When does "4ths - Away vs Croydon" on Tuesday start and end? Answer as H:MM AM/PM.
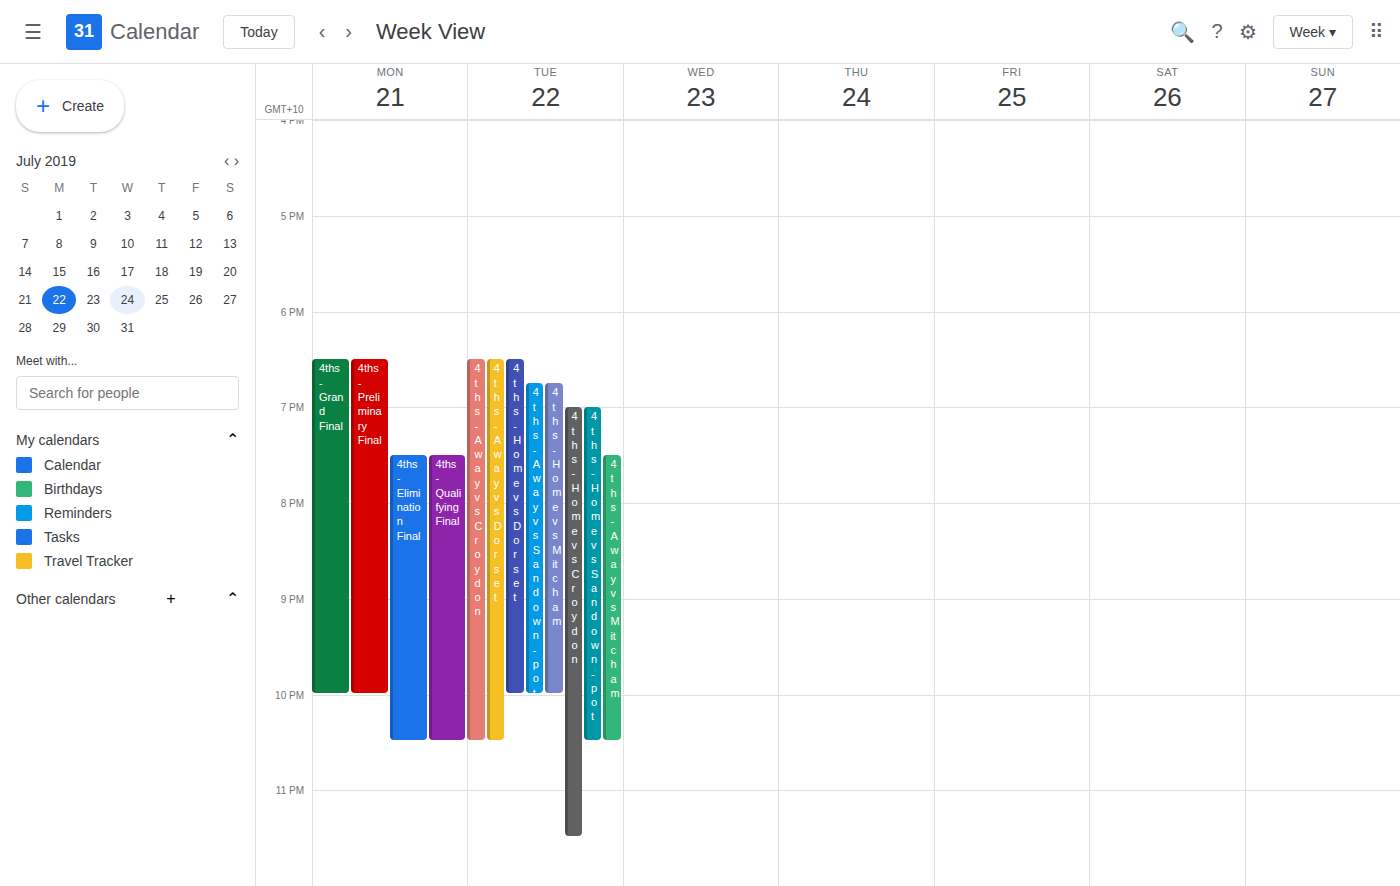
6:30 PM to 10:30 PM